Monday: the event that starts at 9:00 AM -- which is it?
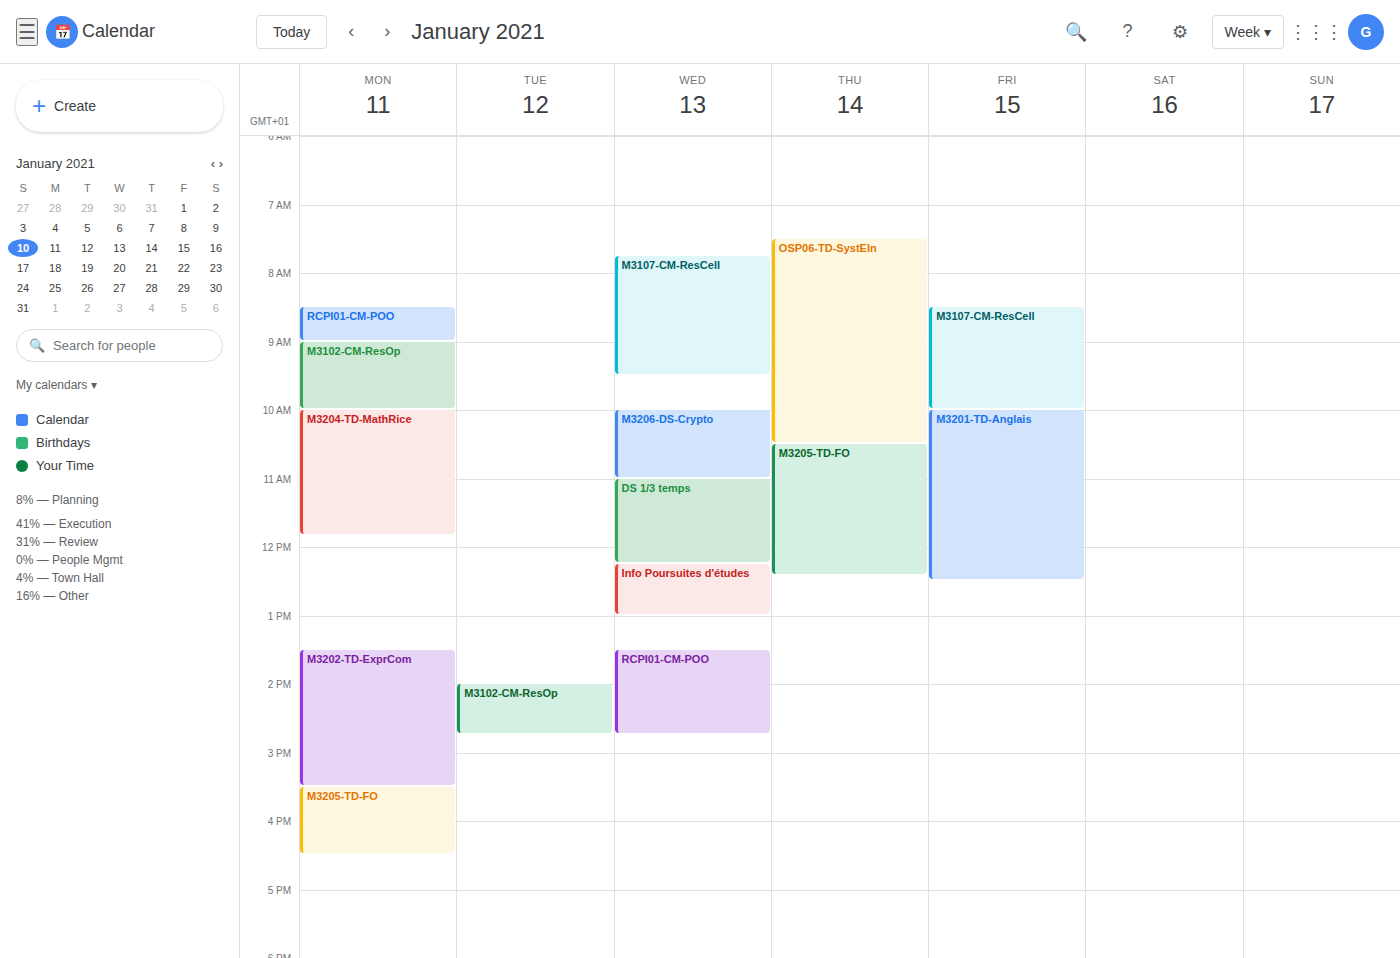
"M3102-CM-ResOp"